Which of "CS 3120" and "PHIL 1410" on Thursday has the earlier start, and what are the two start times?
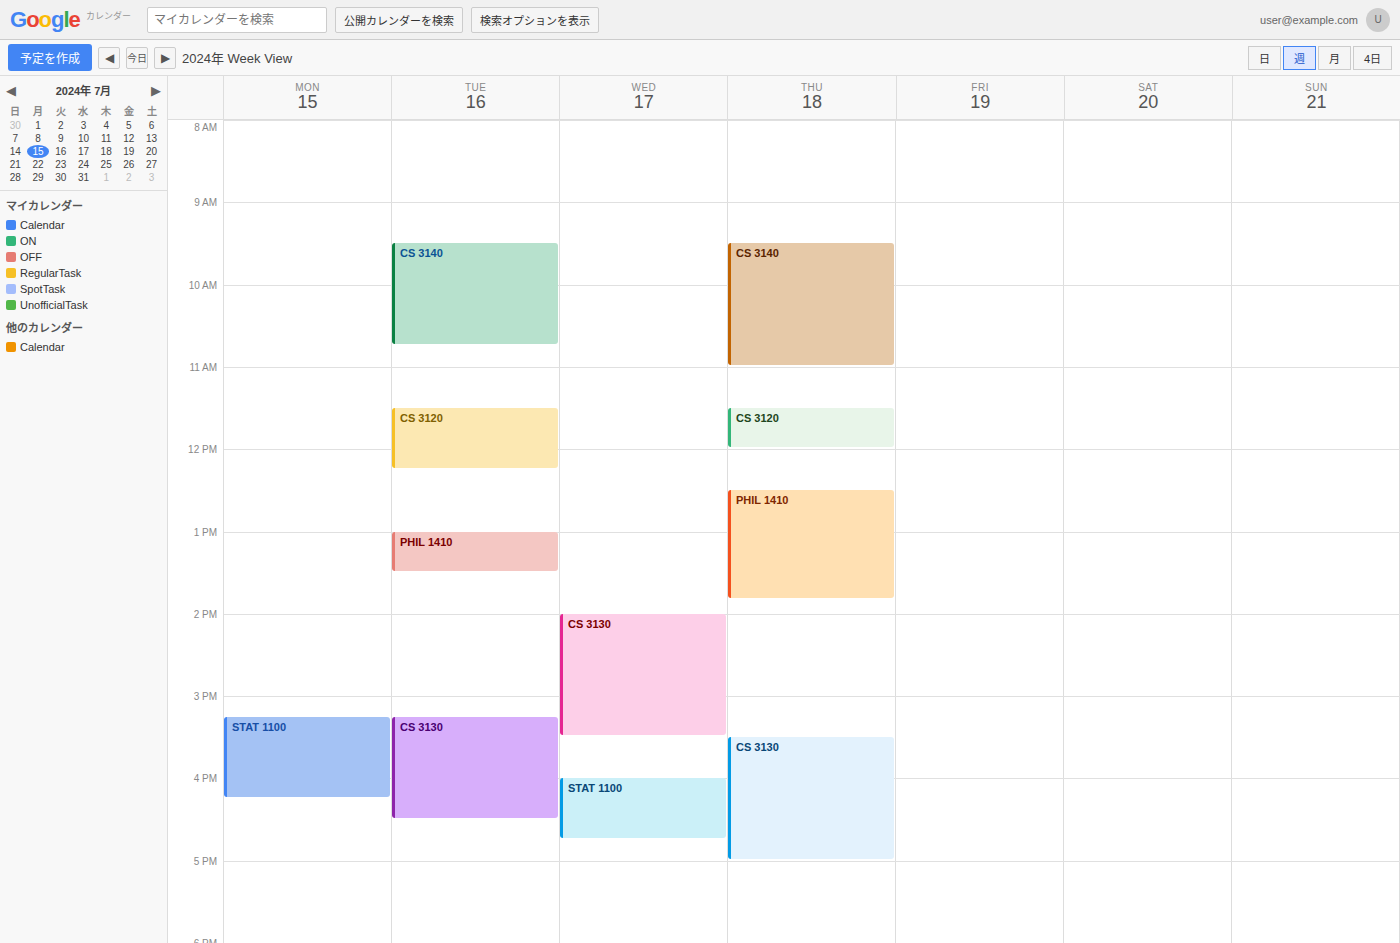
"CS 3120" 11:30 AM; "PHIL 1410" 12:30 PM.